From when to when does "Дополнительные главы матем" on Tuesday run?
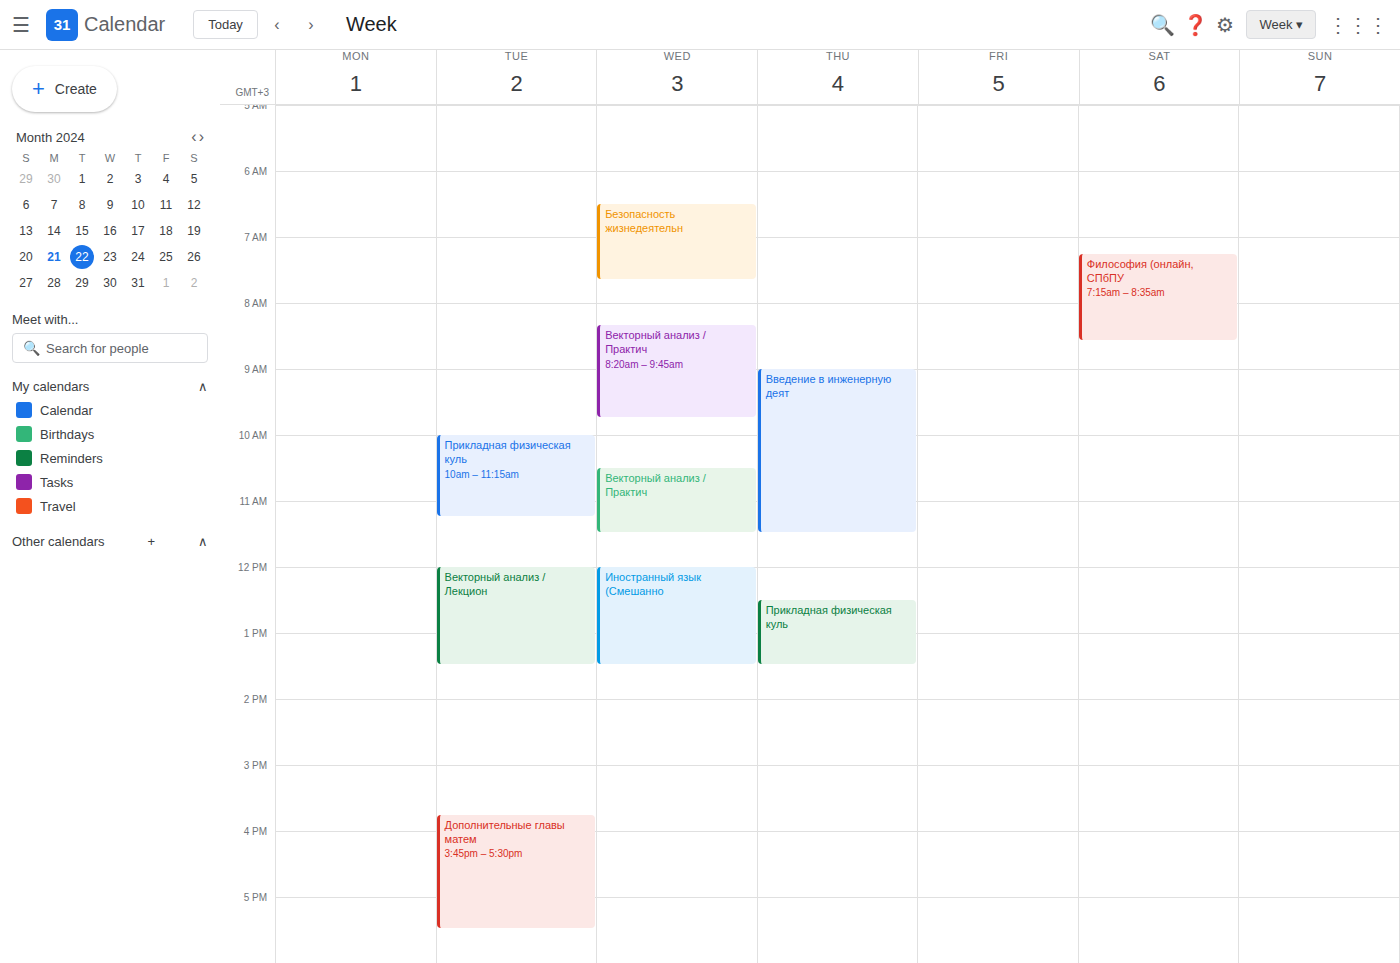
3:45 PM to 5:30 PM